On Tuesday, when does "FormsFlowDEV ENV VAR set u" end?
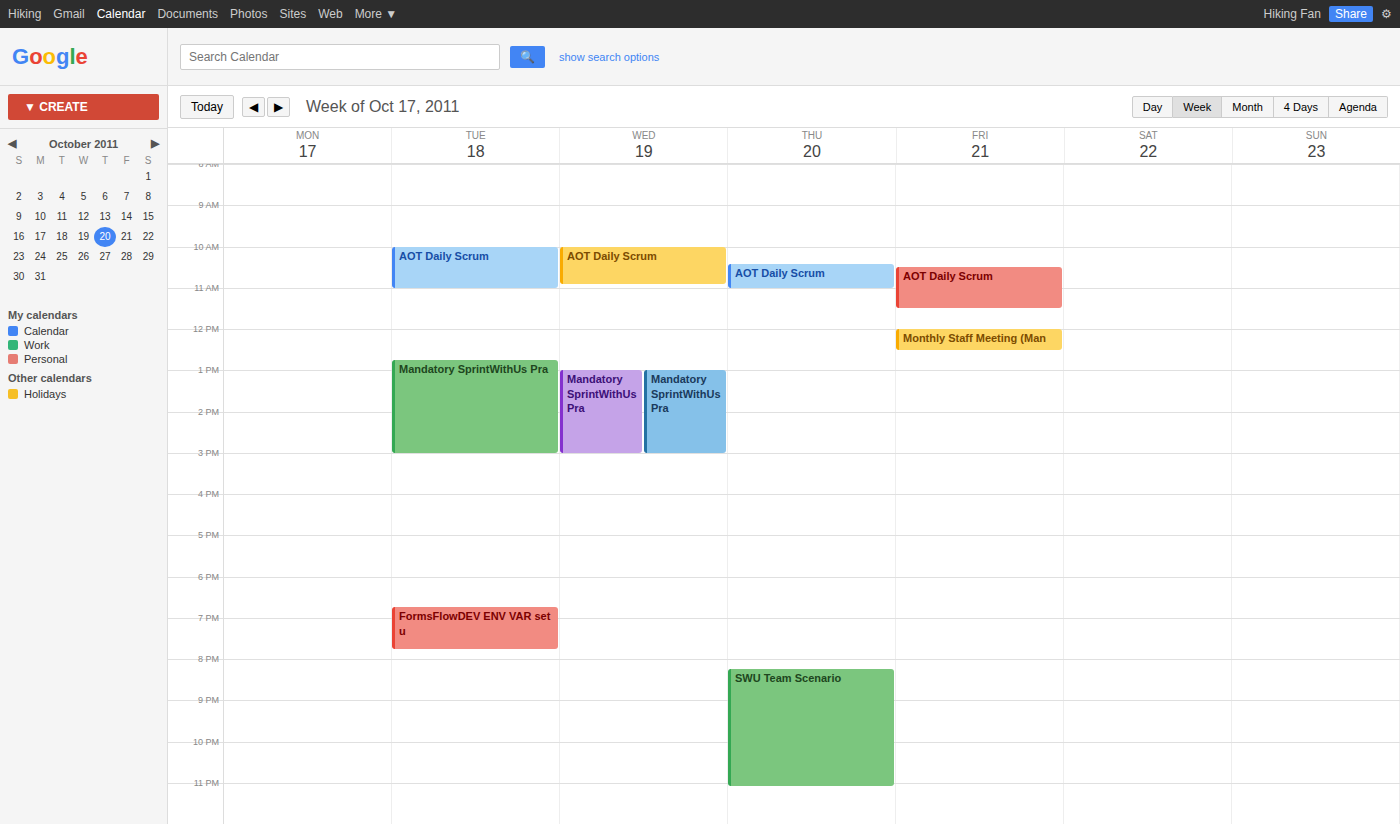
7:45 PM